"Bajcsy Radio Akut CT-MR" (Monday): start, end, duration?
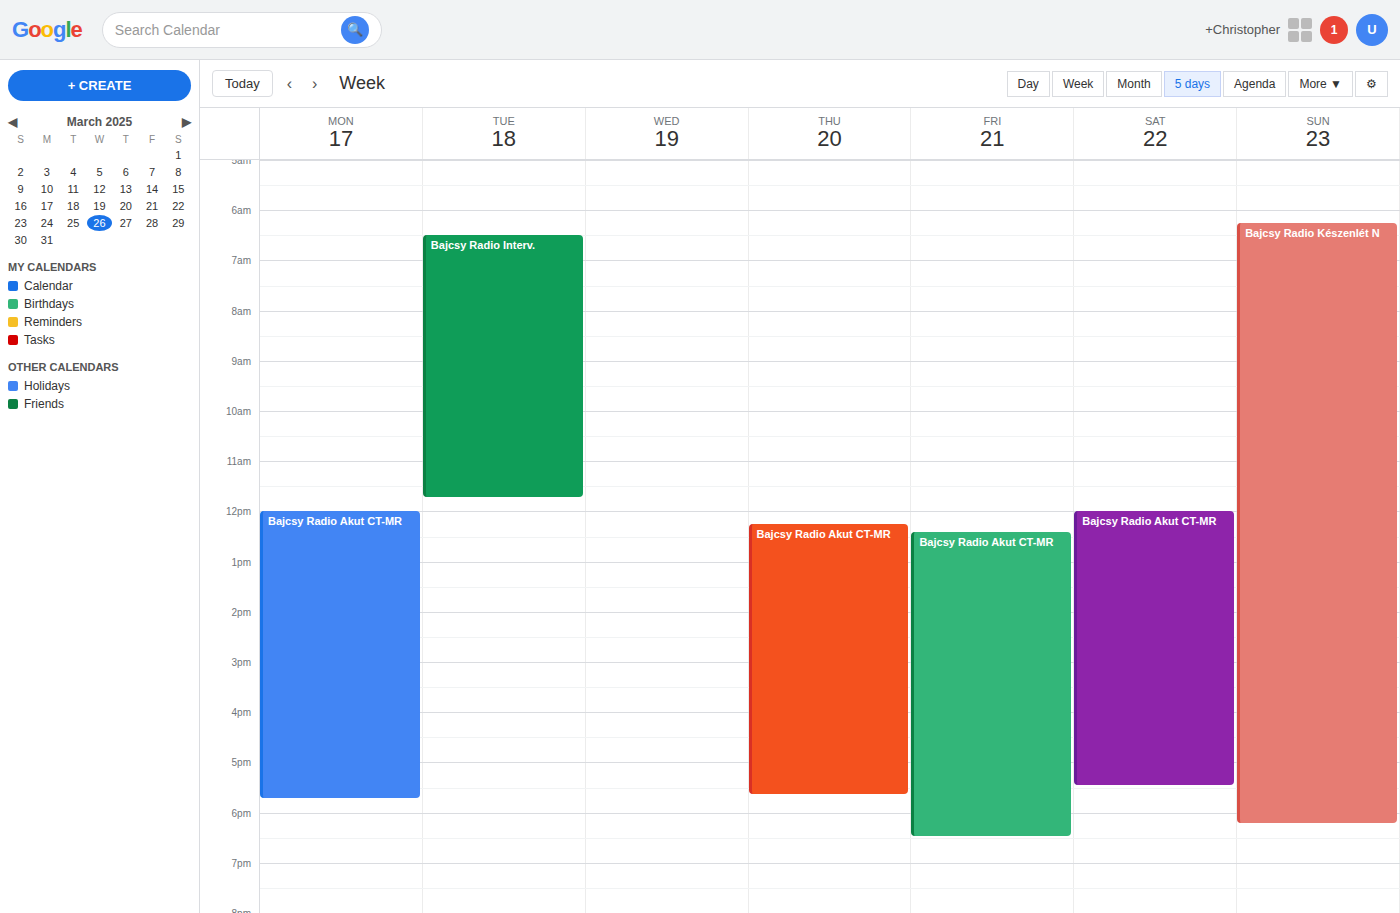
12:00 PM to 5:45 PM, 5 hours 45 minutes